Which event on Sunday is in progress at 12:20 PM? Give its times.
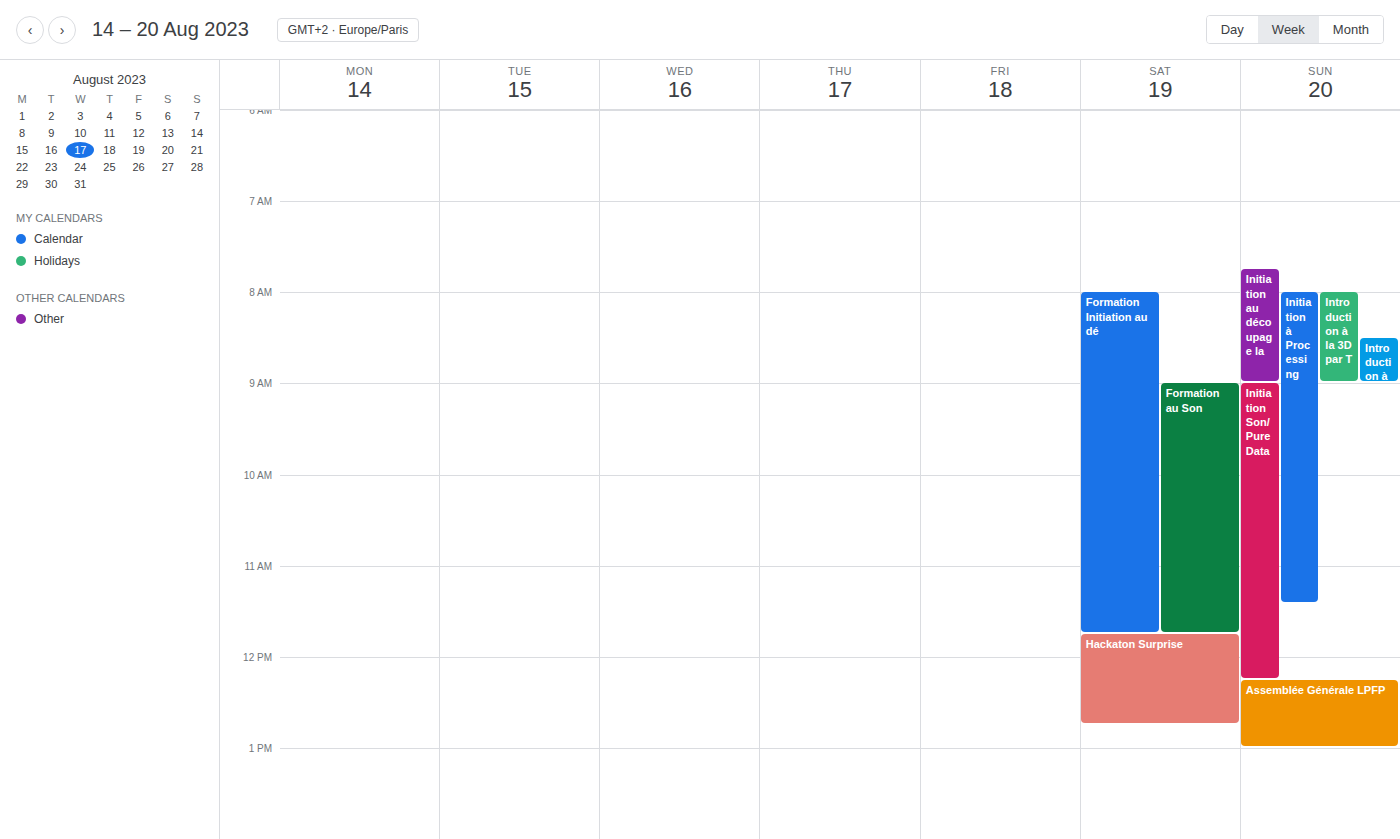
"Assemblée Générale LPFP", 12:15 PM to 1:00 PM